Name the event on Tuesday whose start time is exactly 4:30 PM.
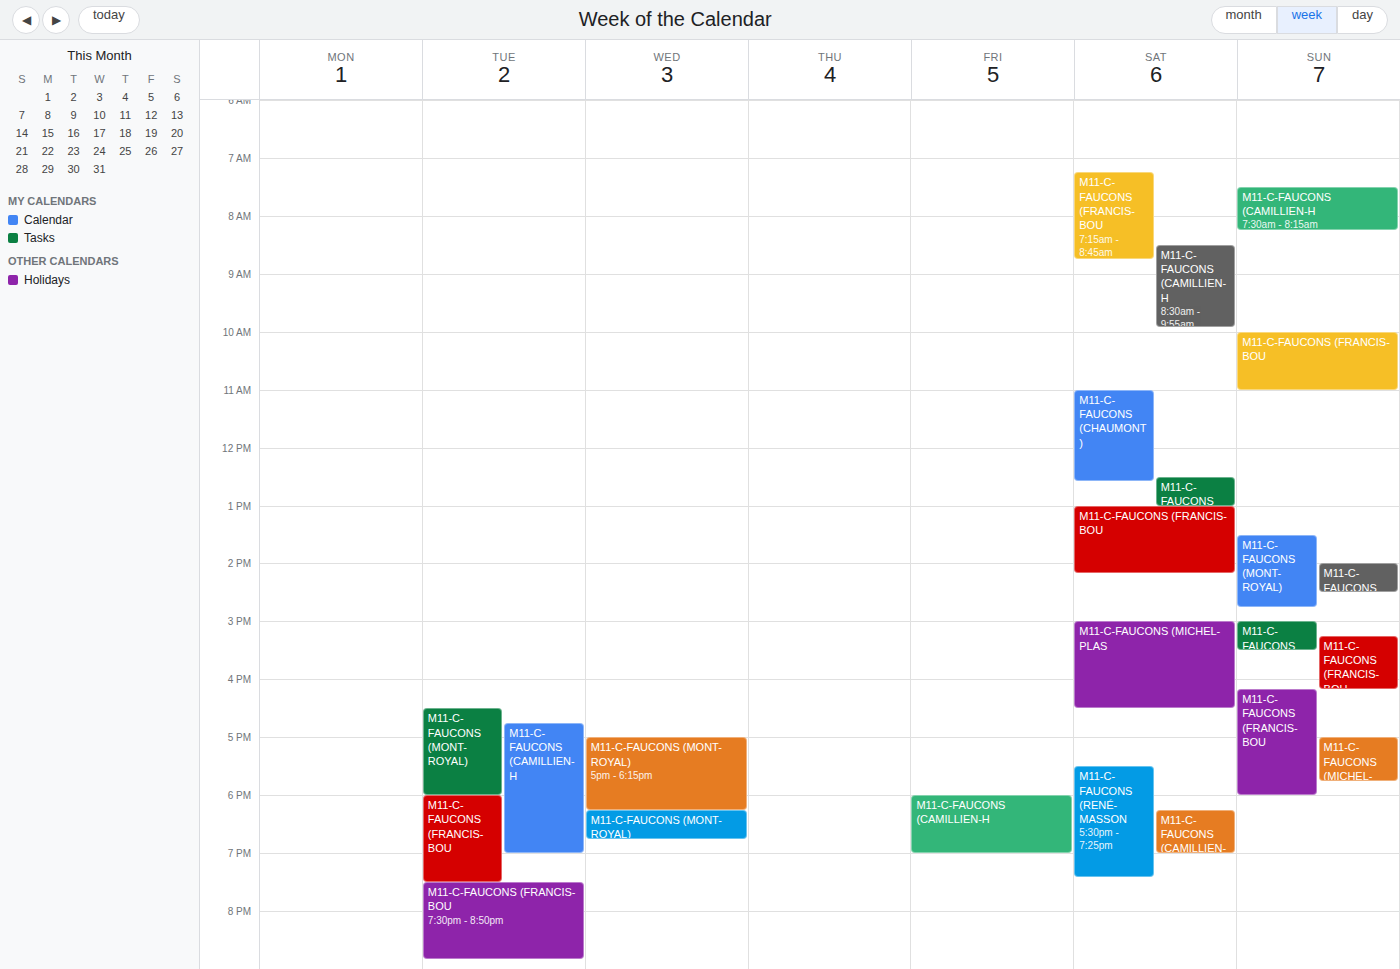
"M11-C-FAUCONS (MONT-ROYAL)"